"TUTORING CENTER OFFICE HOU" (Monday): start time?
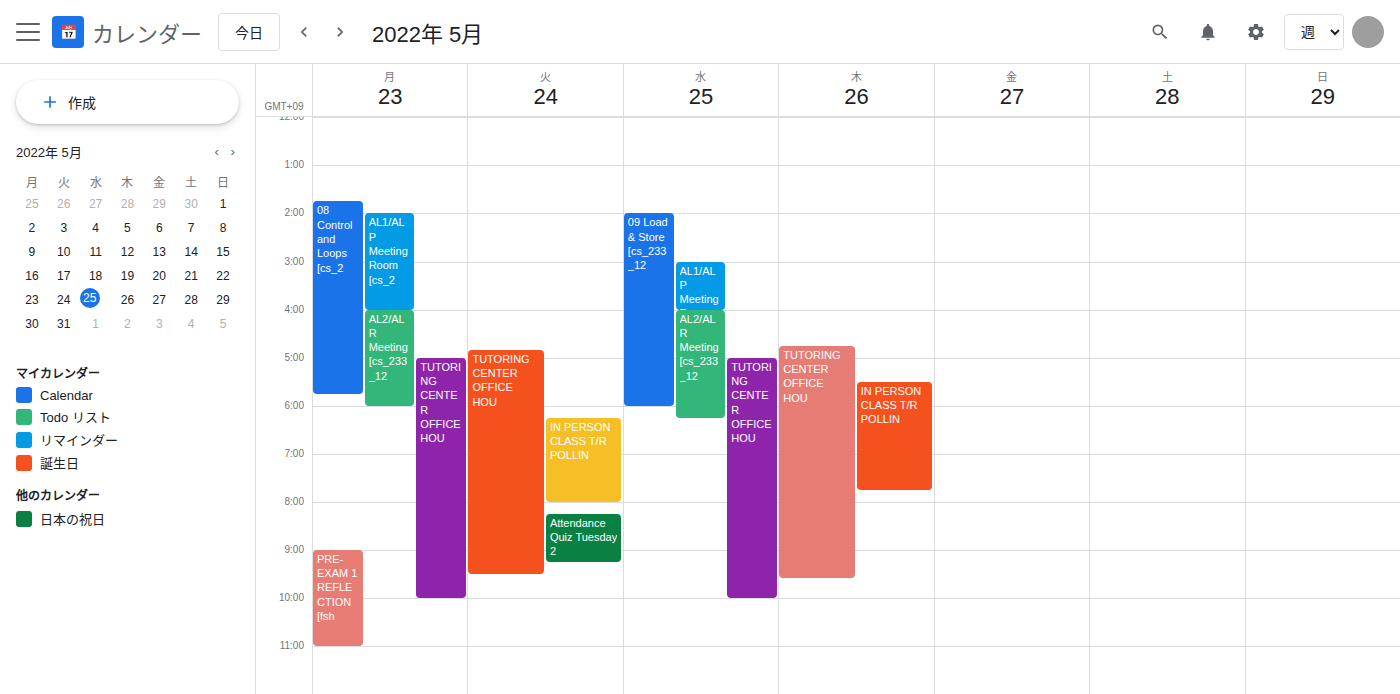
5:00 PM